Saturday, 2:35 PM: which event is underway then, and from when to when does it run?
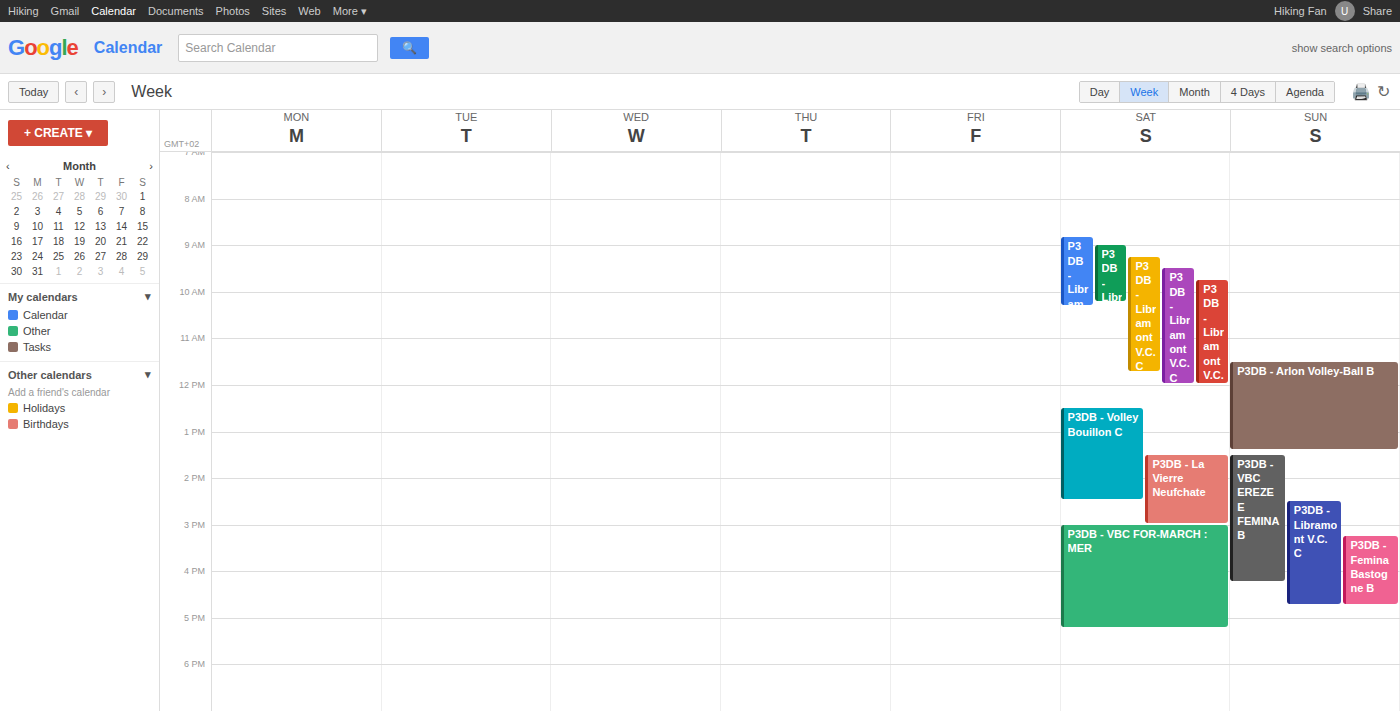
"P3DB - La Vierre Neufchate", 1:30 PM to 3:00 PM